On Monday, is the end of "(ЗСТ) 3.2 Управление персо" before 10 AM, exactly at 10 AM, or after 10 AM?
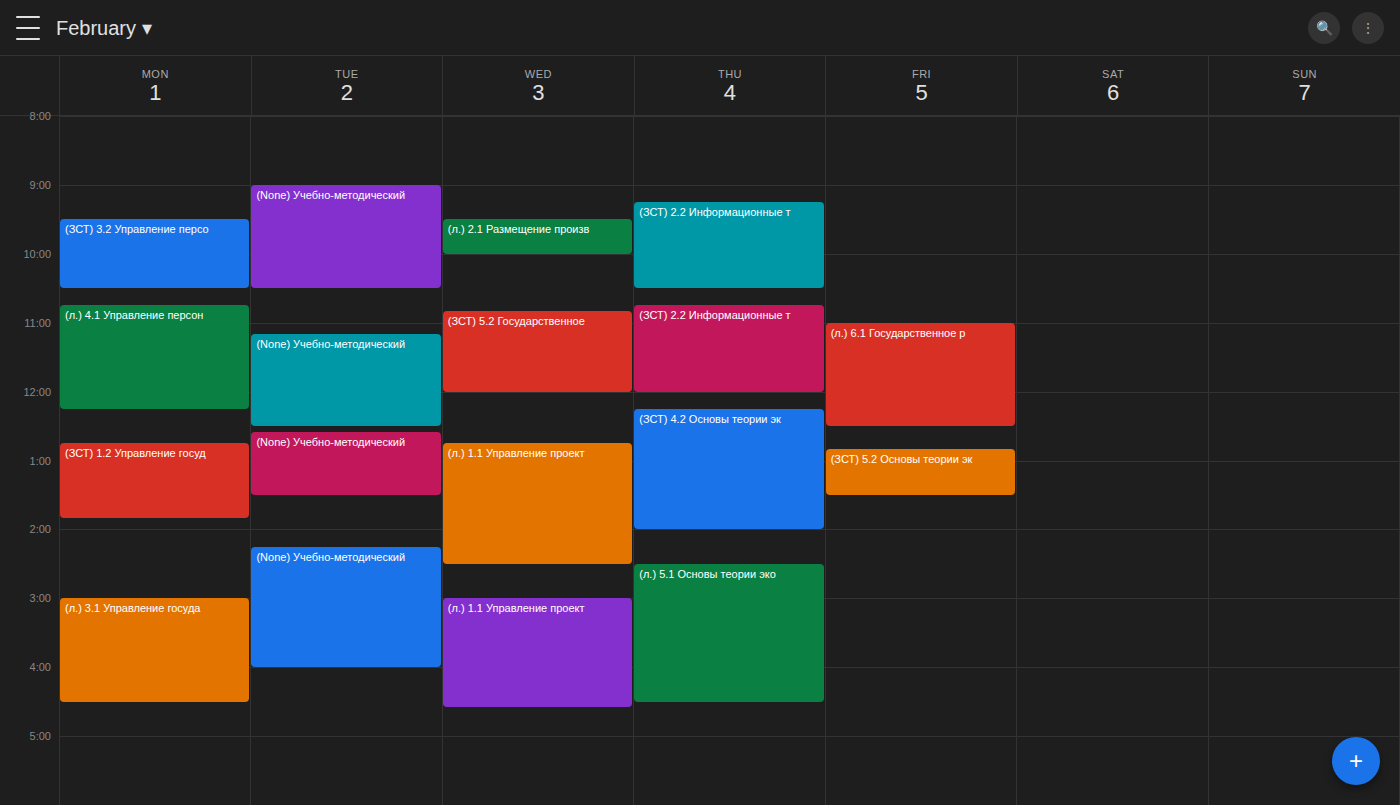
10:30 AM -- after 10 AM, 30 minutes below the 10 AM line.